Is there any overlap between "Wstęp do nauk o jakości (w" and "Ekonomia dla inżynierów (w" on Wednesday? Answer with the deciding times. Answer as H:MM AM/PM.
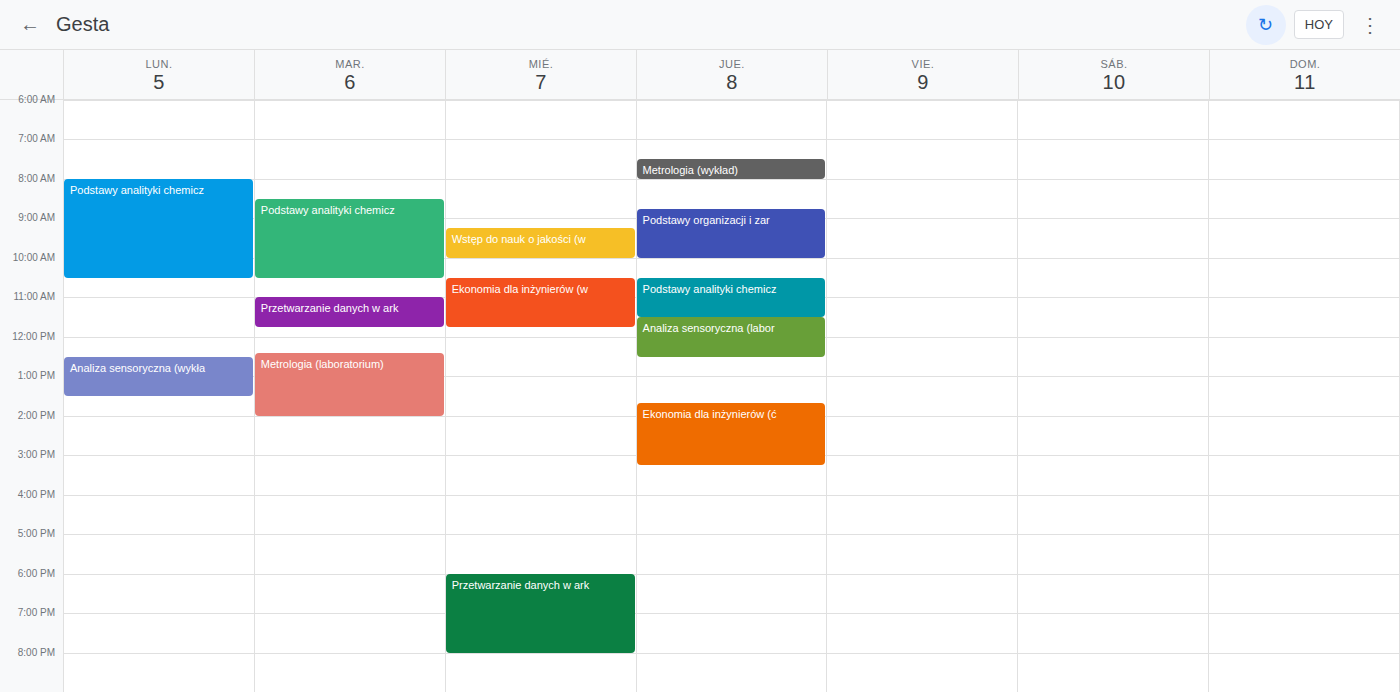
"Wstęp do nauk o jakości (w" ends at 10:00 AM and "Ekonomia dla inżynierów (w" starts at 10:30 AM -- no overlap.